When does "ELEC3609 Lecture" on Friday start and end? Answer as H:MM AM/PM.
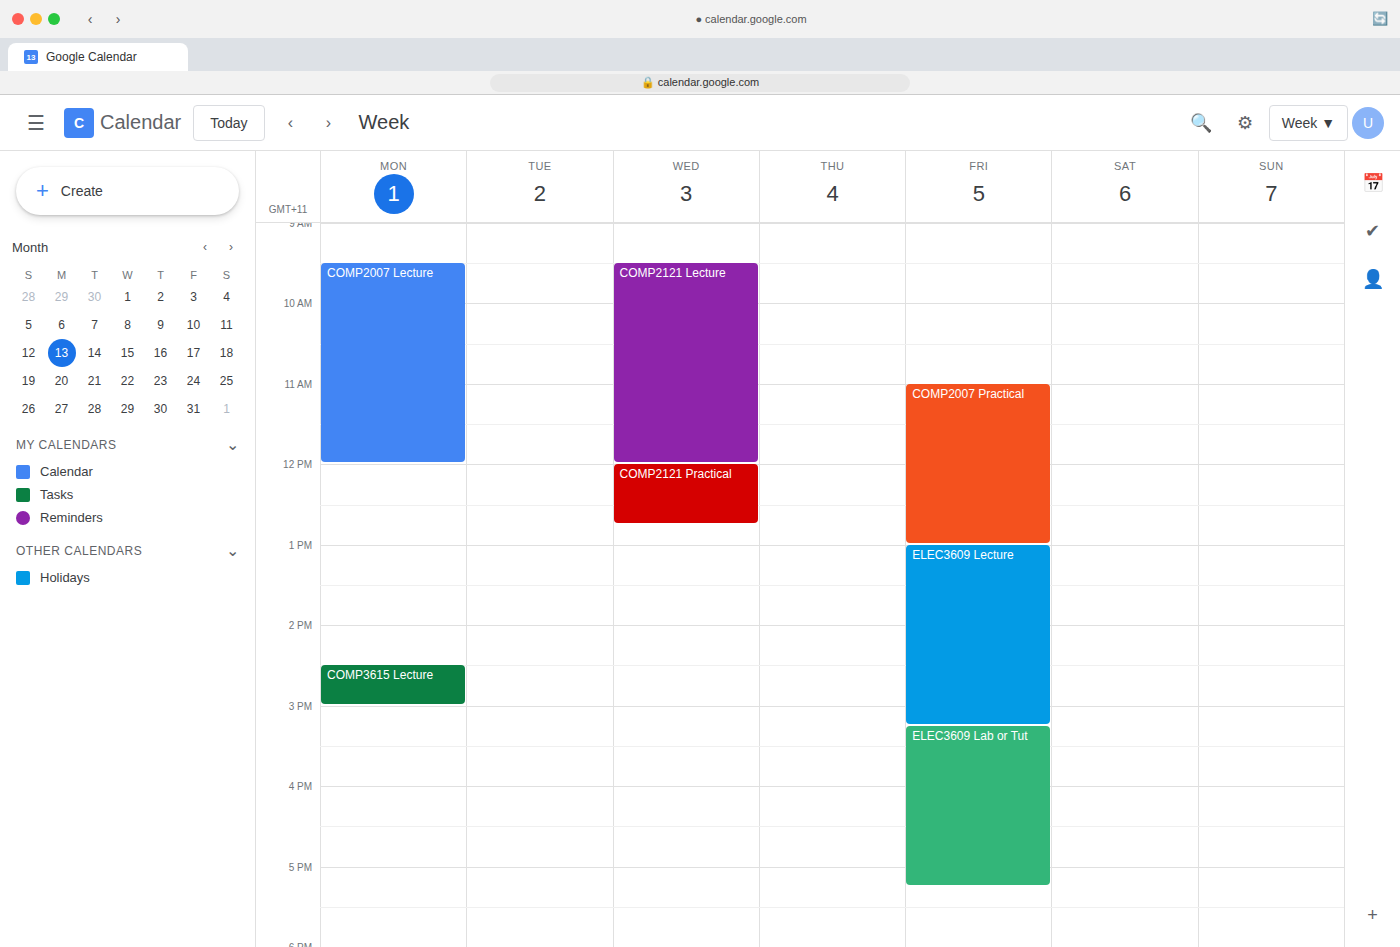
1:00 PM to 3:15 PM